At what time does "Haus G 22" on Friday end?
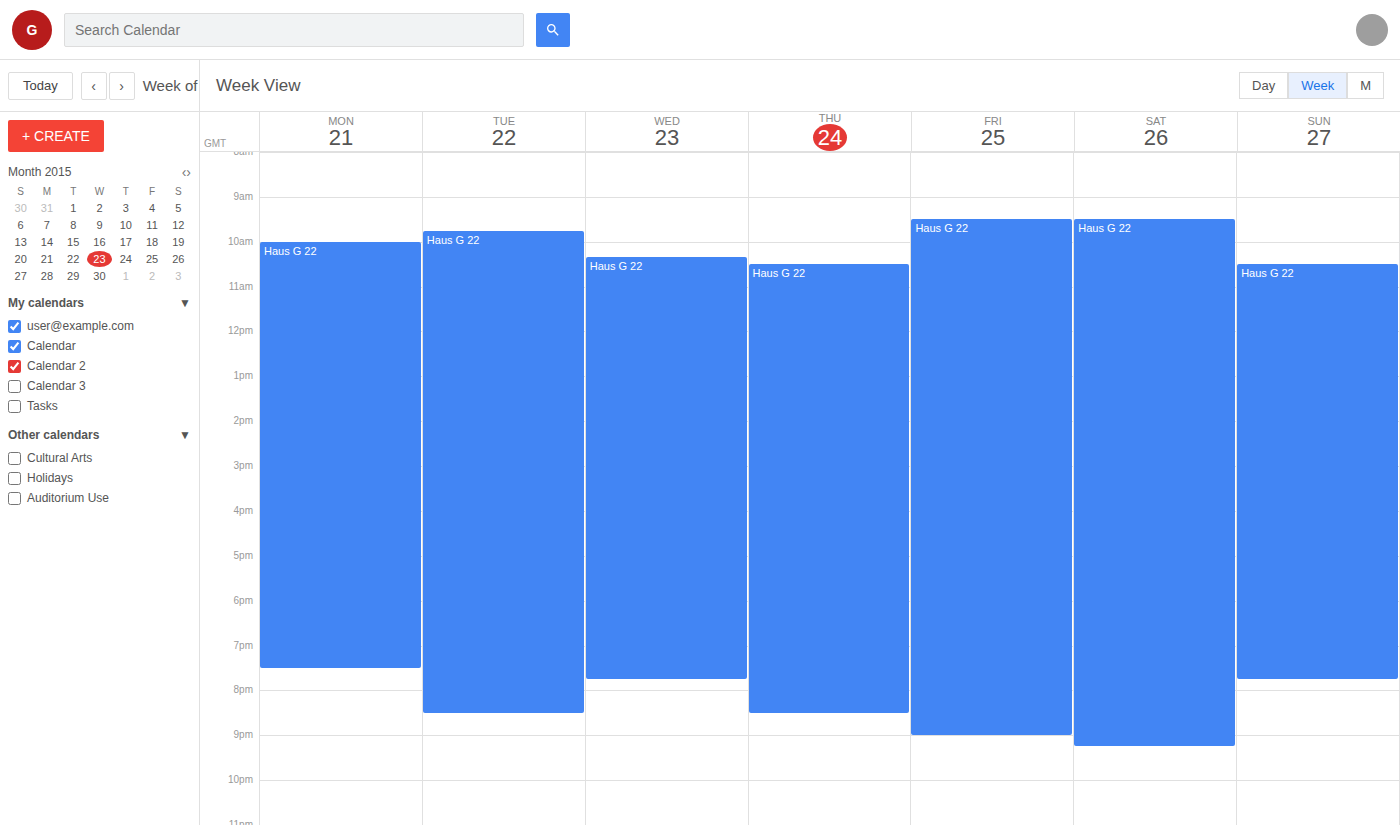
9:00 PM